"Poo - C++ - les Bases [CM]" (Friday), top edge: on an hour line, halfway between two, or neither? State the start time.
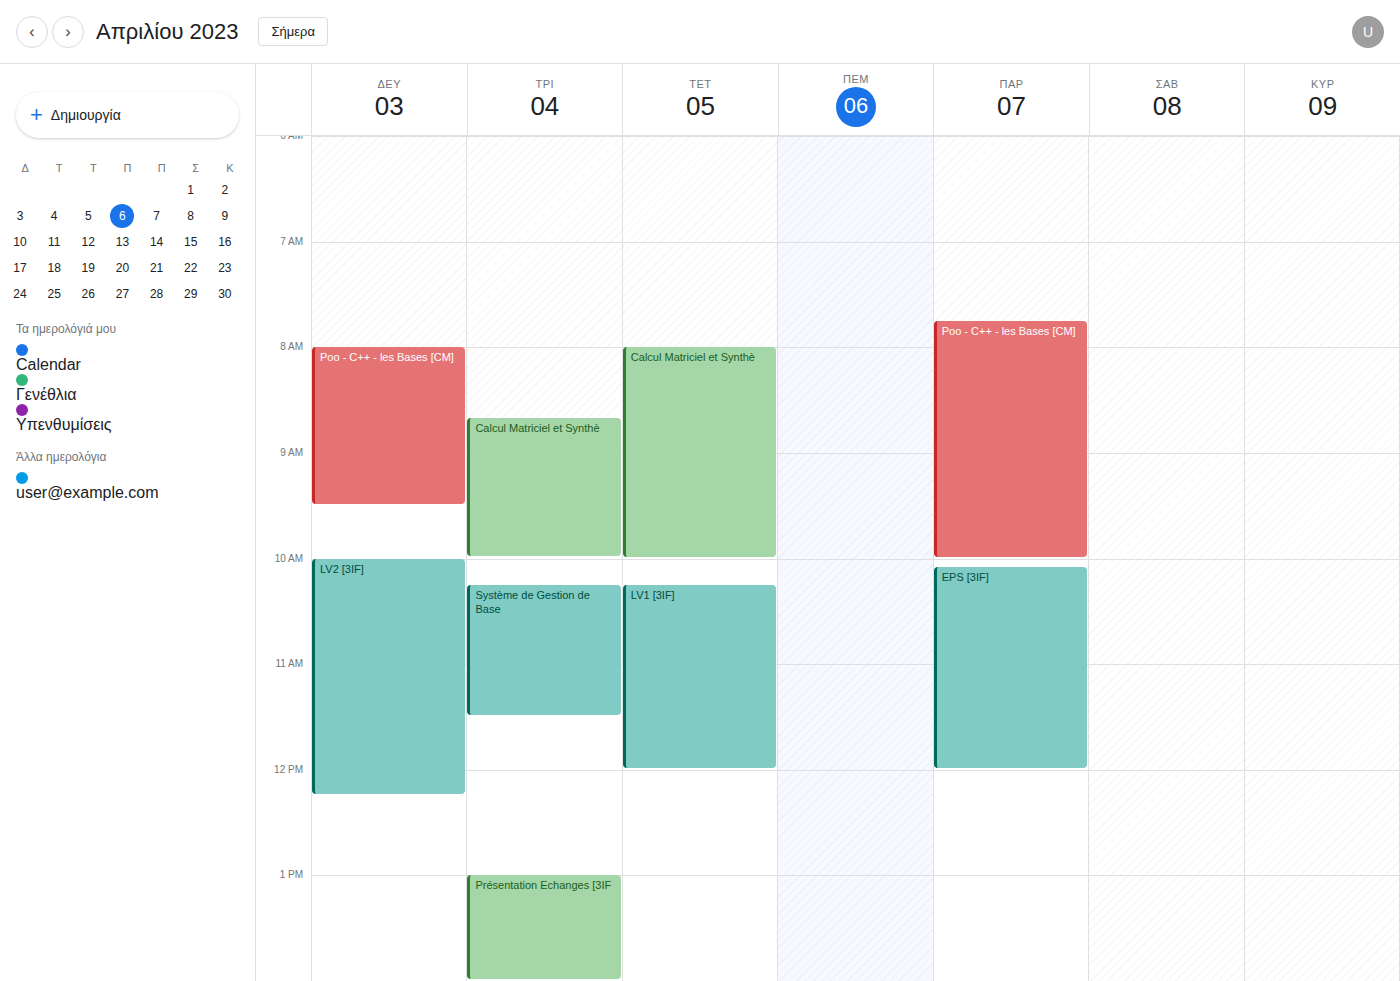
7:45 AM -- neither: three quarters of the way from the 7 AM line to the 8 AM line.